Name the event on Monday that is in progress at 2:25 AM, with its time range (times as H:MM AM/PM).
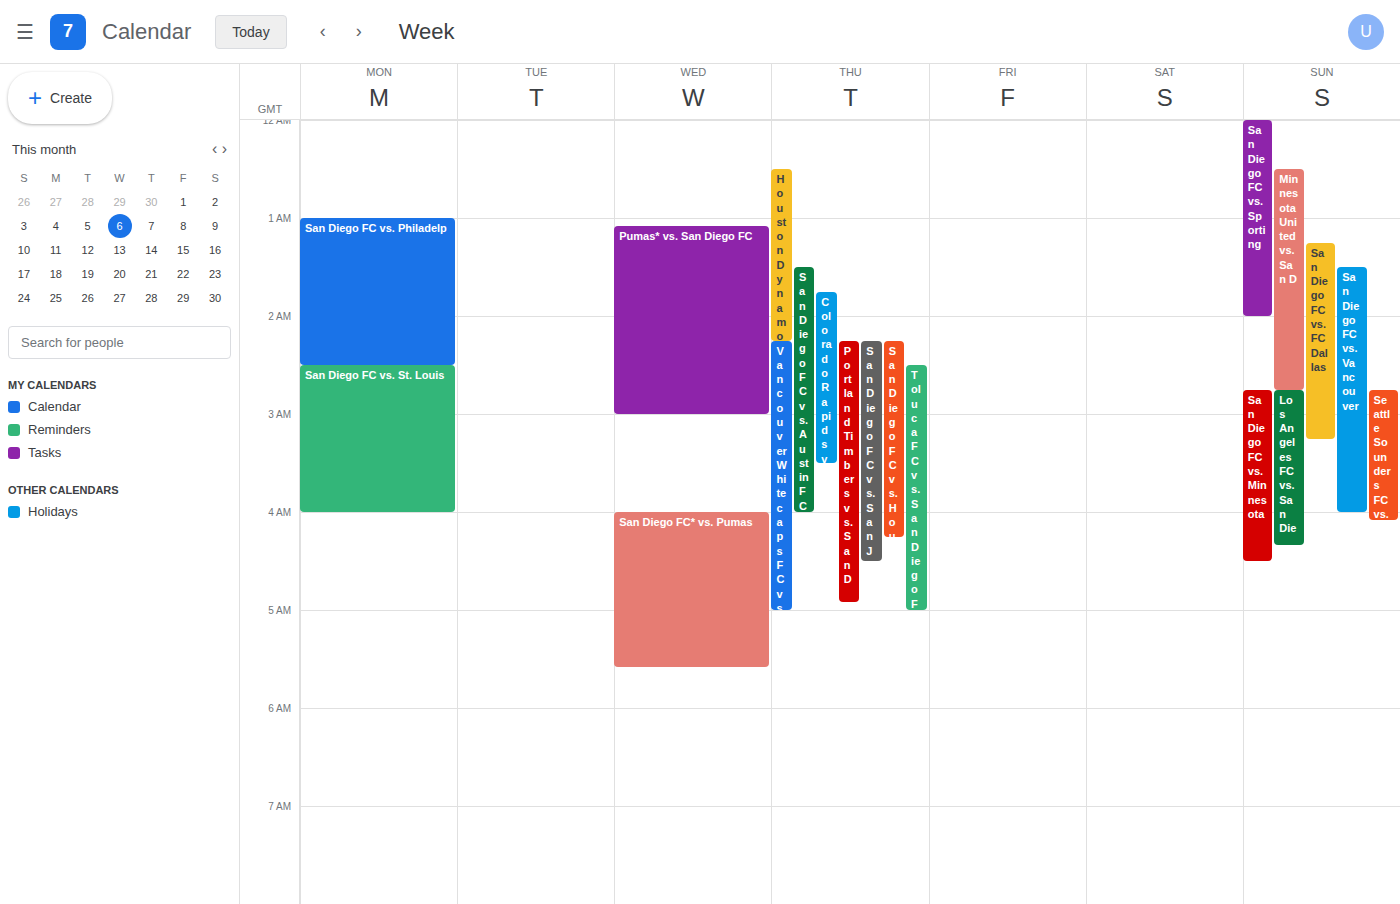
"San Diego FC vs. Philadelp", 1:00 AM to 2:30 AM